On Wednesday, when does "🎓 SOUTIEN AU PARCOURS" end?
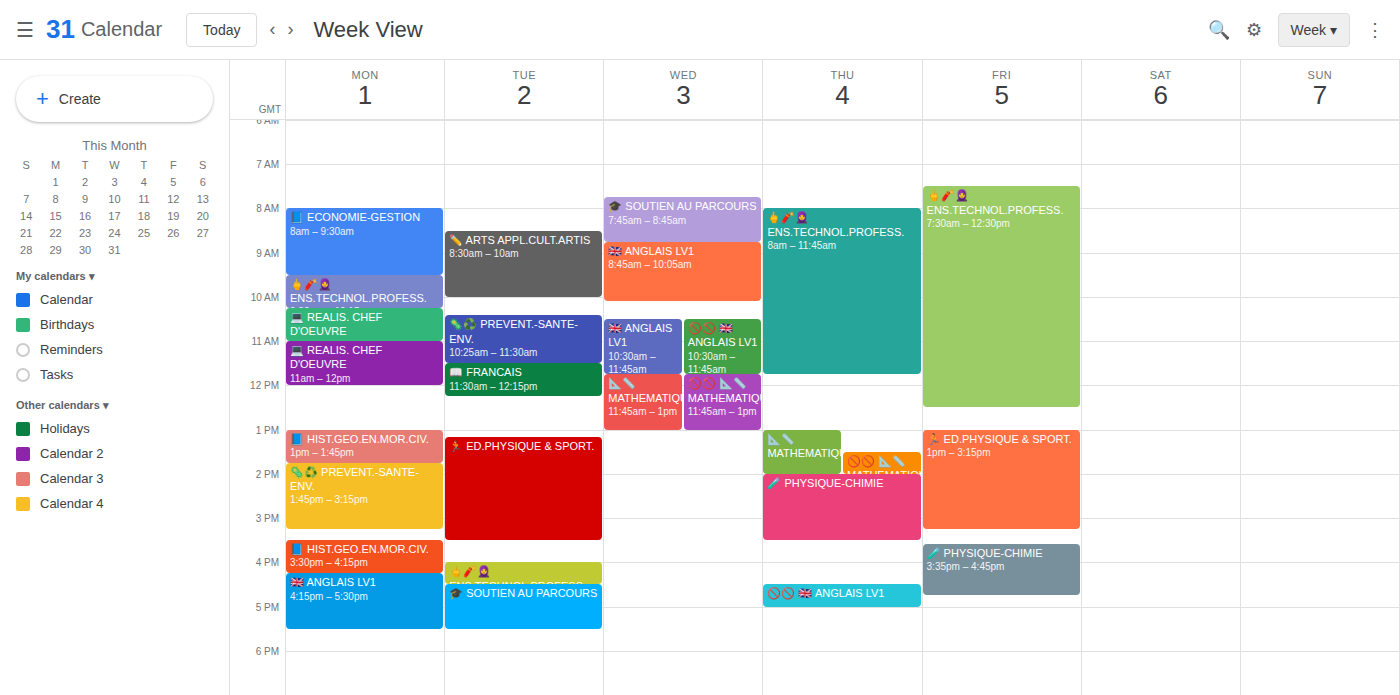
8:45 AM